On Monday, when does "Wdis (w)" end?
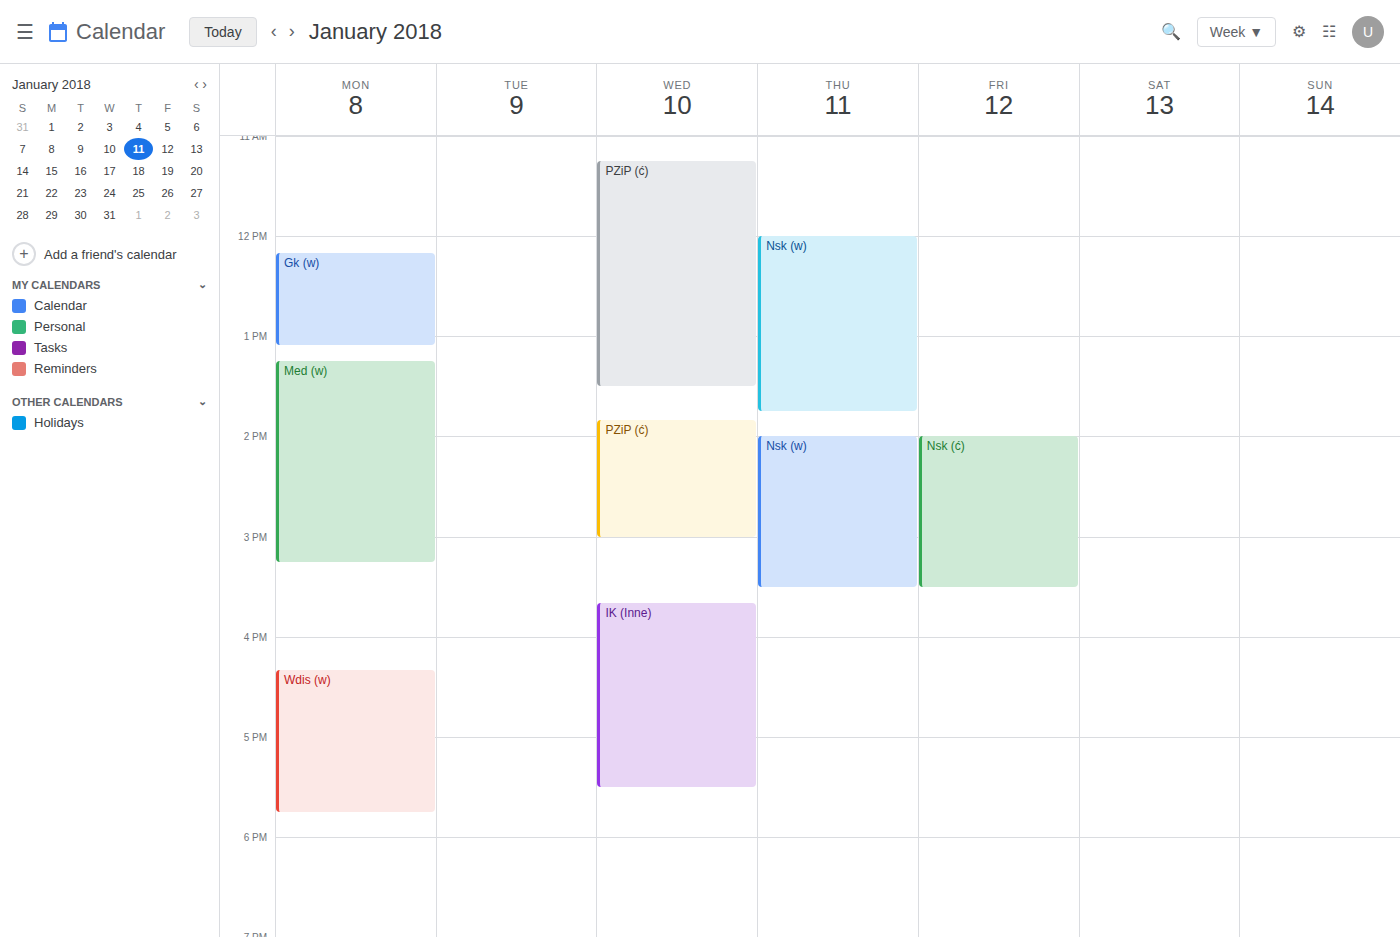
5:45 PM